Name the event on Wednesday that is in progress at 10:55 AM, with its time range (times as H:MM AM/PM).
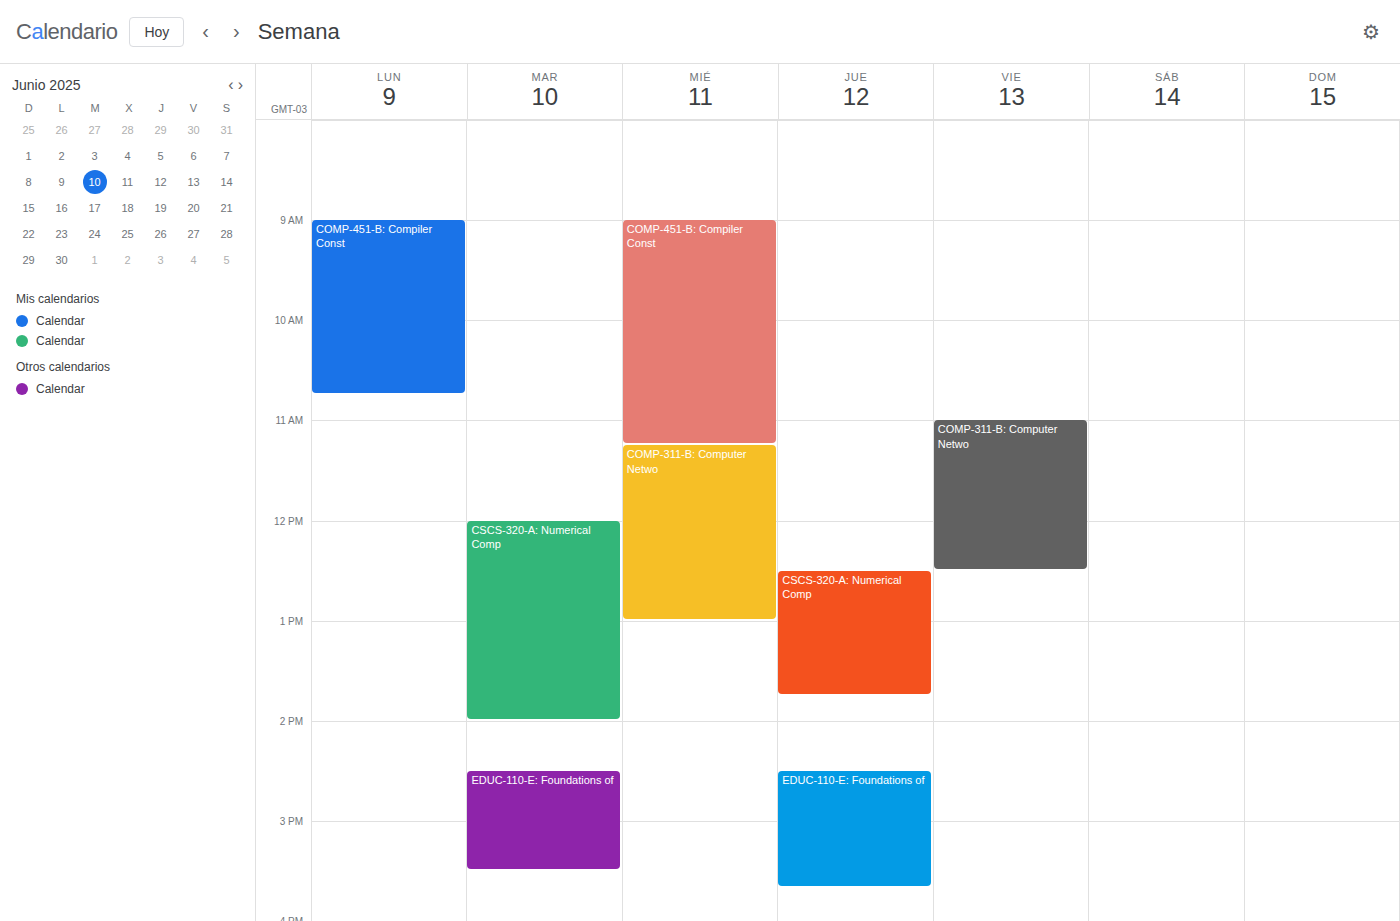
"COMP-451-B: Compiler Const", 9:00 AM to 11:15 AM